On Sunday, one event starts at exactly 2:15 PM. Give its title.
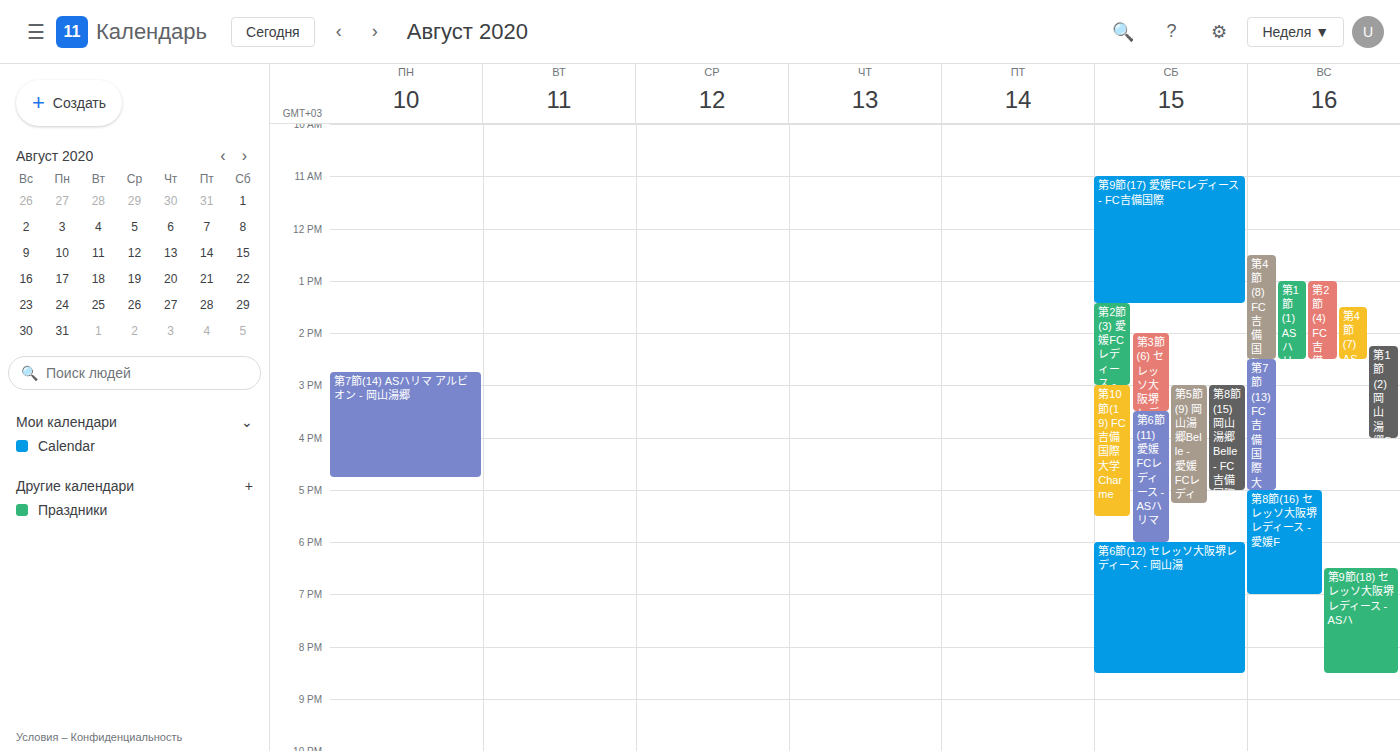
"第1節(2) 岡山湯郷Belle 1-3 セレッソ大"